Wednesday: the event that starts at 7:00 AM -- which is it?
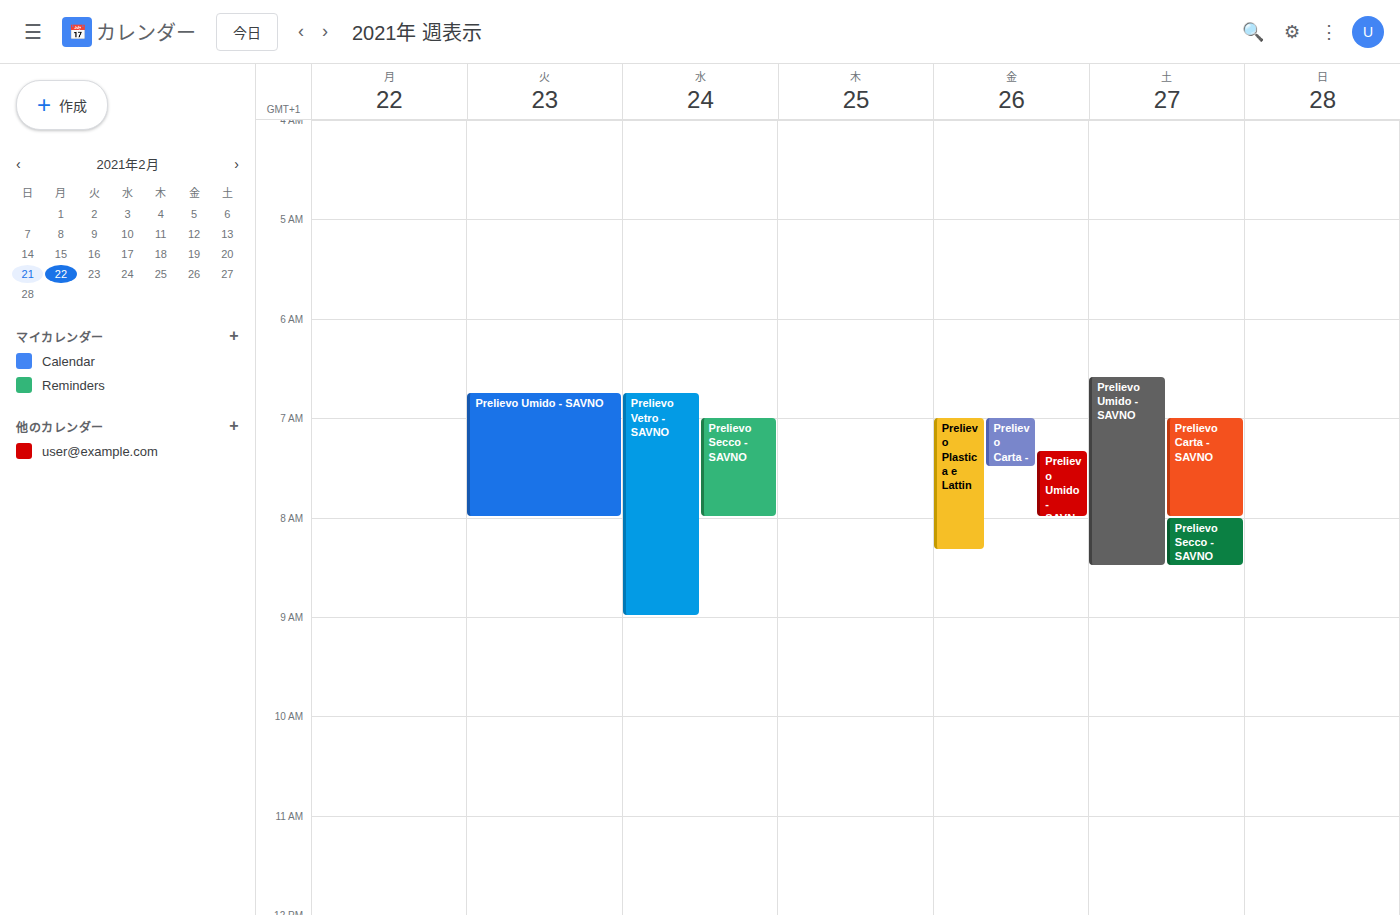
"Prelievo Secco - SAVNO"